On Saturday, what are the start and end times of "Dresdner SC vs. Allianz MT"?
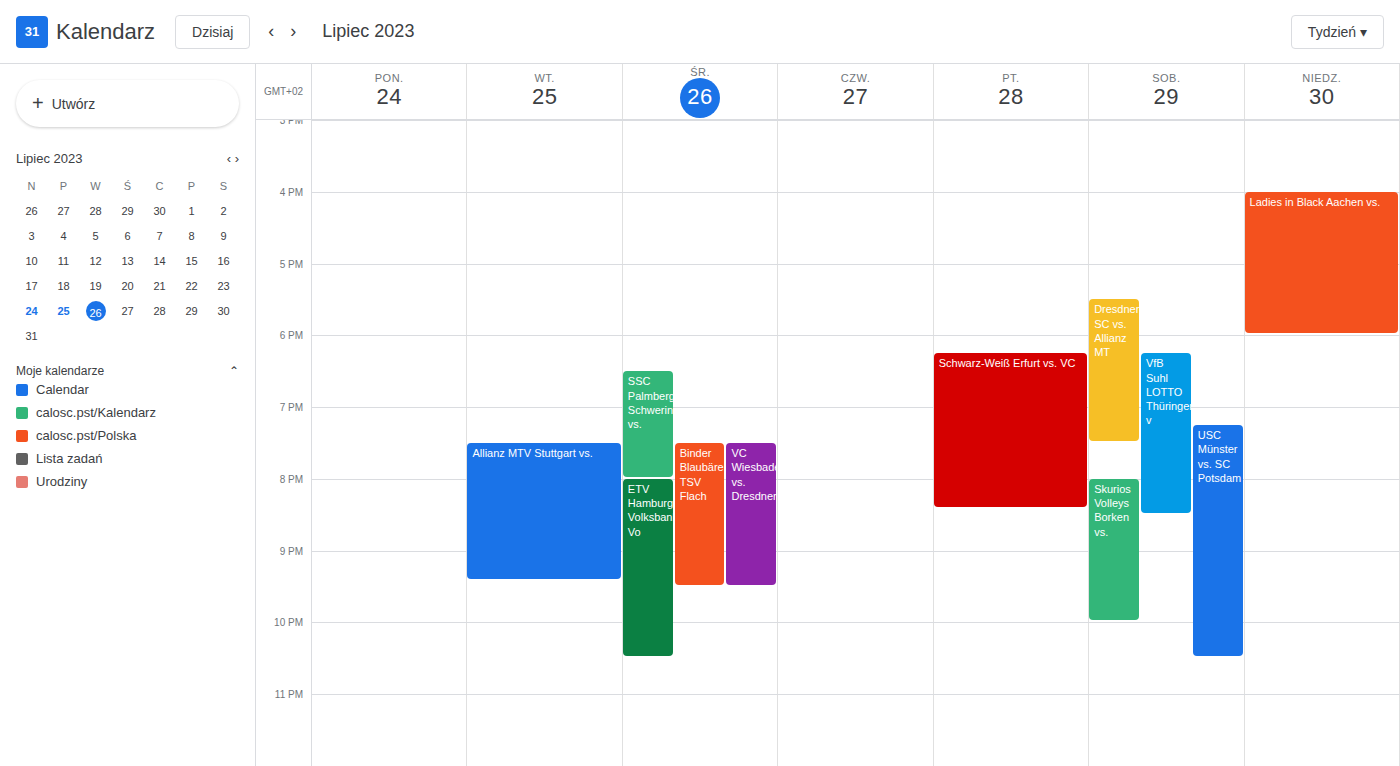
5:30 PM to 7:30 PM